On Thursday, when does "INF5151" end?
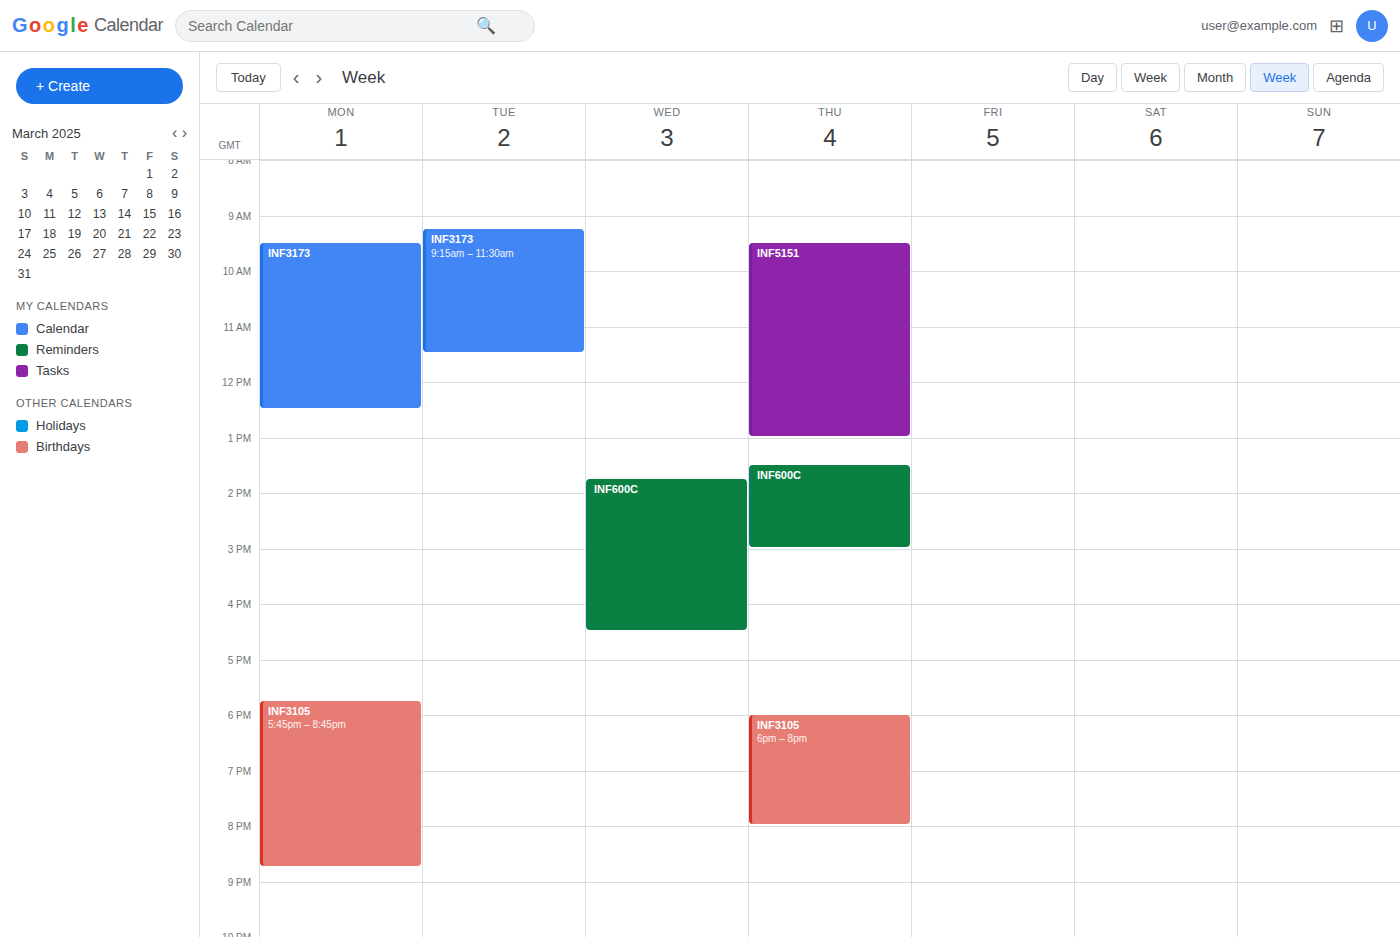
1:00 PM